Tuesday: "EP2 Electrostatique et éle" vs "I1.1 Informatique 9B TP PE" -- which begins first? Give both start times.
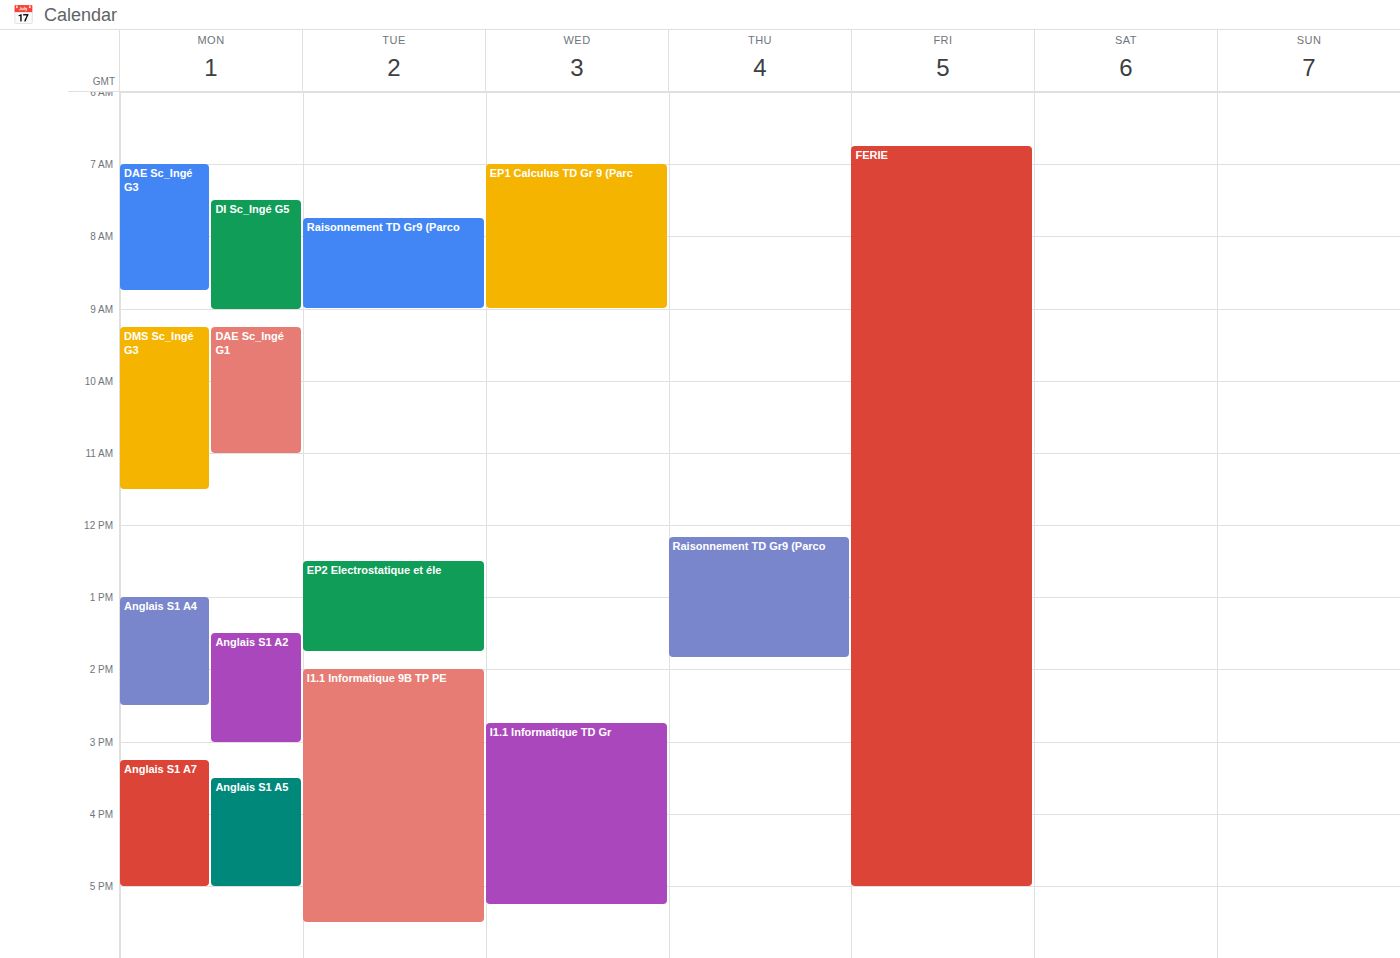
"EP2 Electrostatique et éle" 12:30 PM; "I1.1 Informatique 9B TP PE" 2:00 PM.